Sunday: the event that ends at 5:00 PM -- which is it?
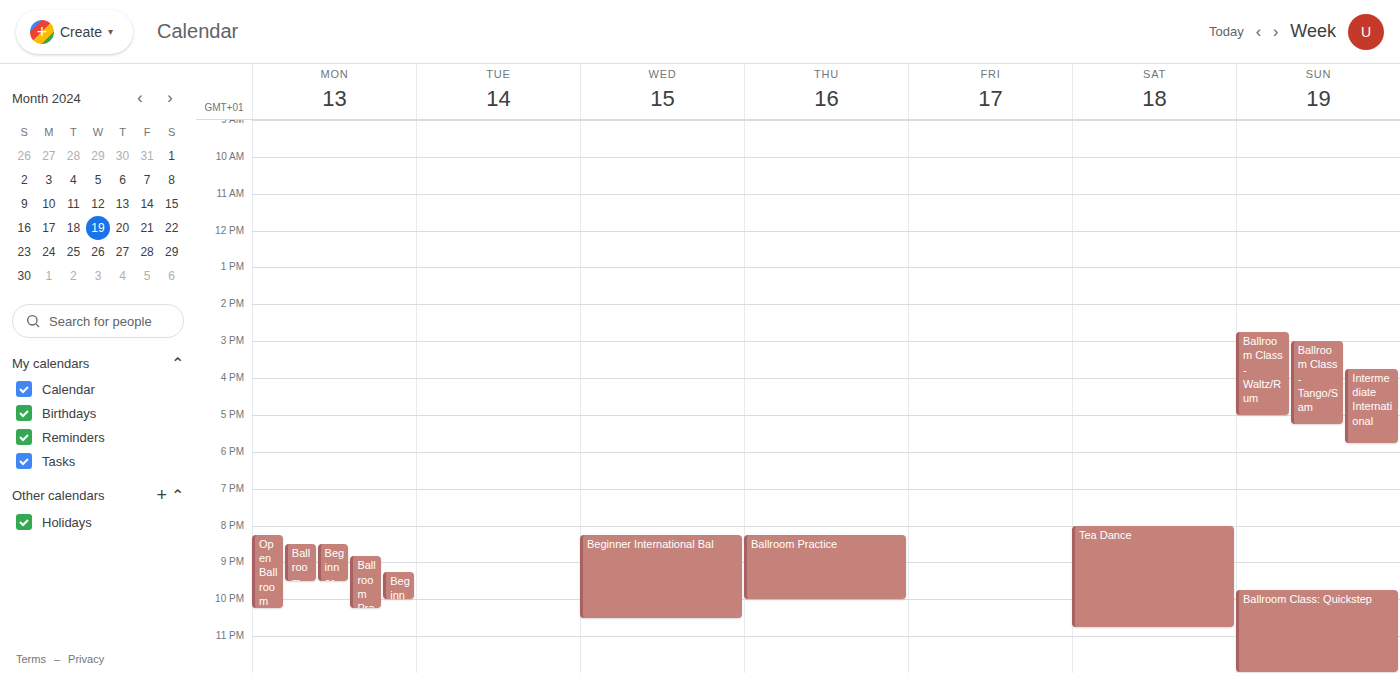
"Ballroom Class - Waltz/Rum"